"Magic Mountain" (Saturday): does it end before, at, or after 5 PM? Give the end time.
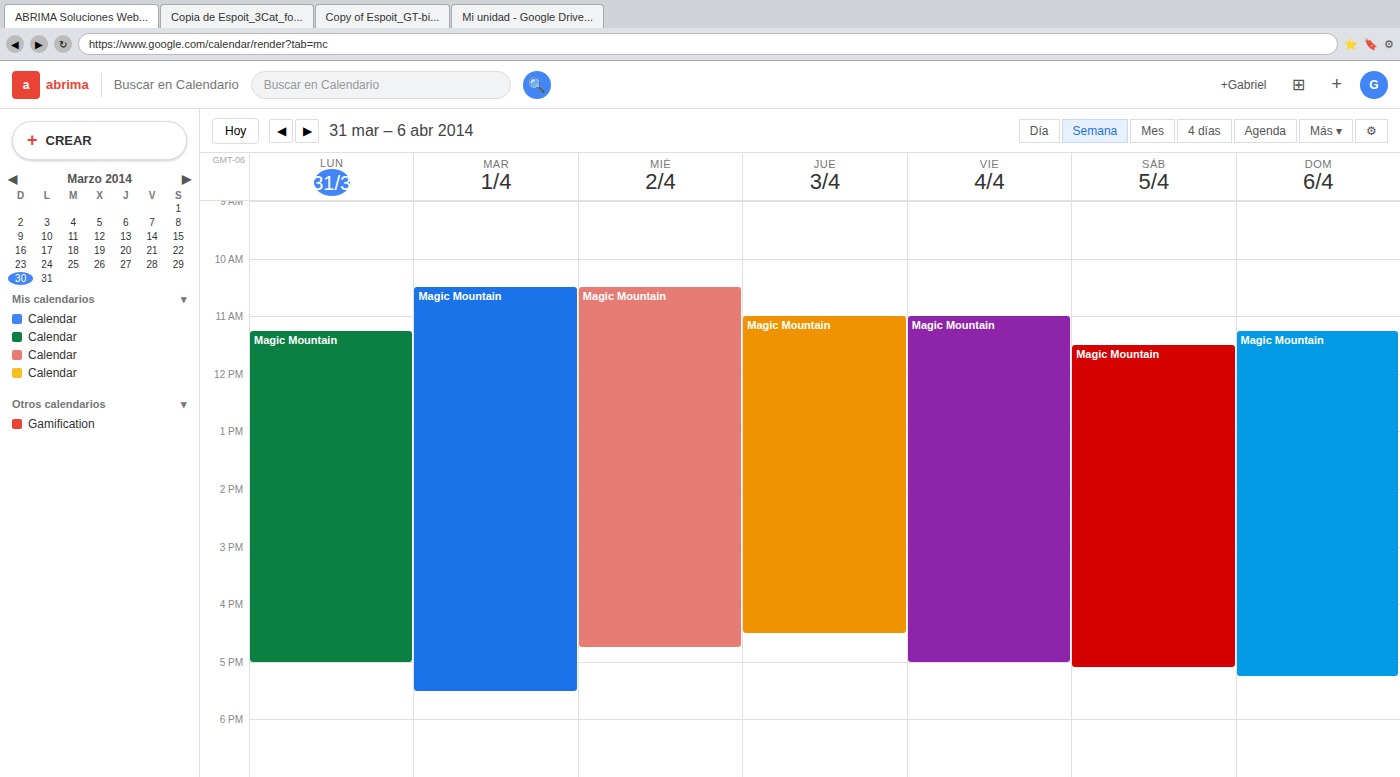
5:05 PM -- after 5 PM, 5 minutes below the 5 PM line.